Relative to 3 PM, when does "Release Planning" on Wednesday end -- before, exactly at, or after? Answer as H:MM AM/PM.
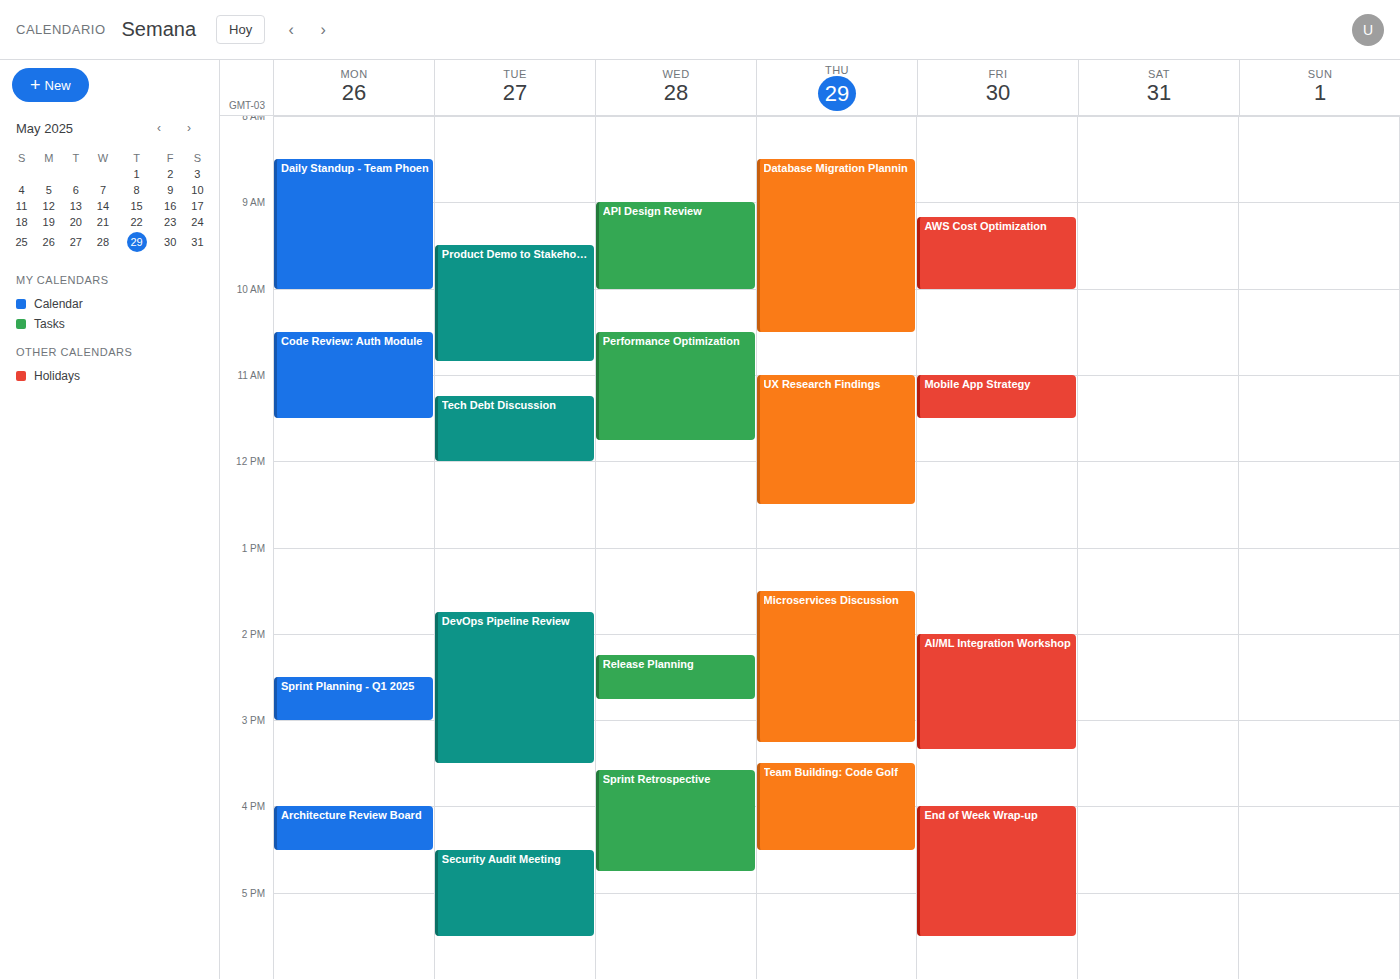
2:45 PM -- before 3 PM, 15 minutes above the 3 PM line.